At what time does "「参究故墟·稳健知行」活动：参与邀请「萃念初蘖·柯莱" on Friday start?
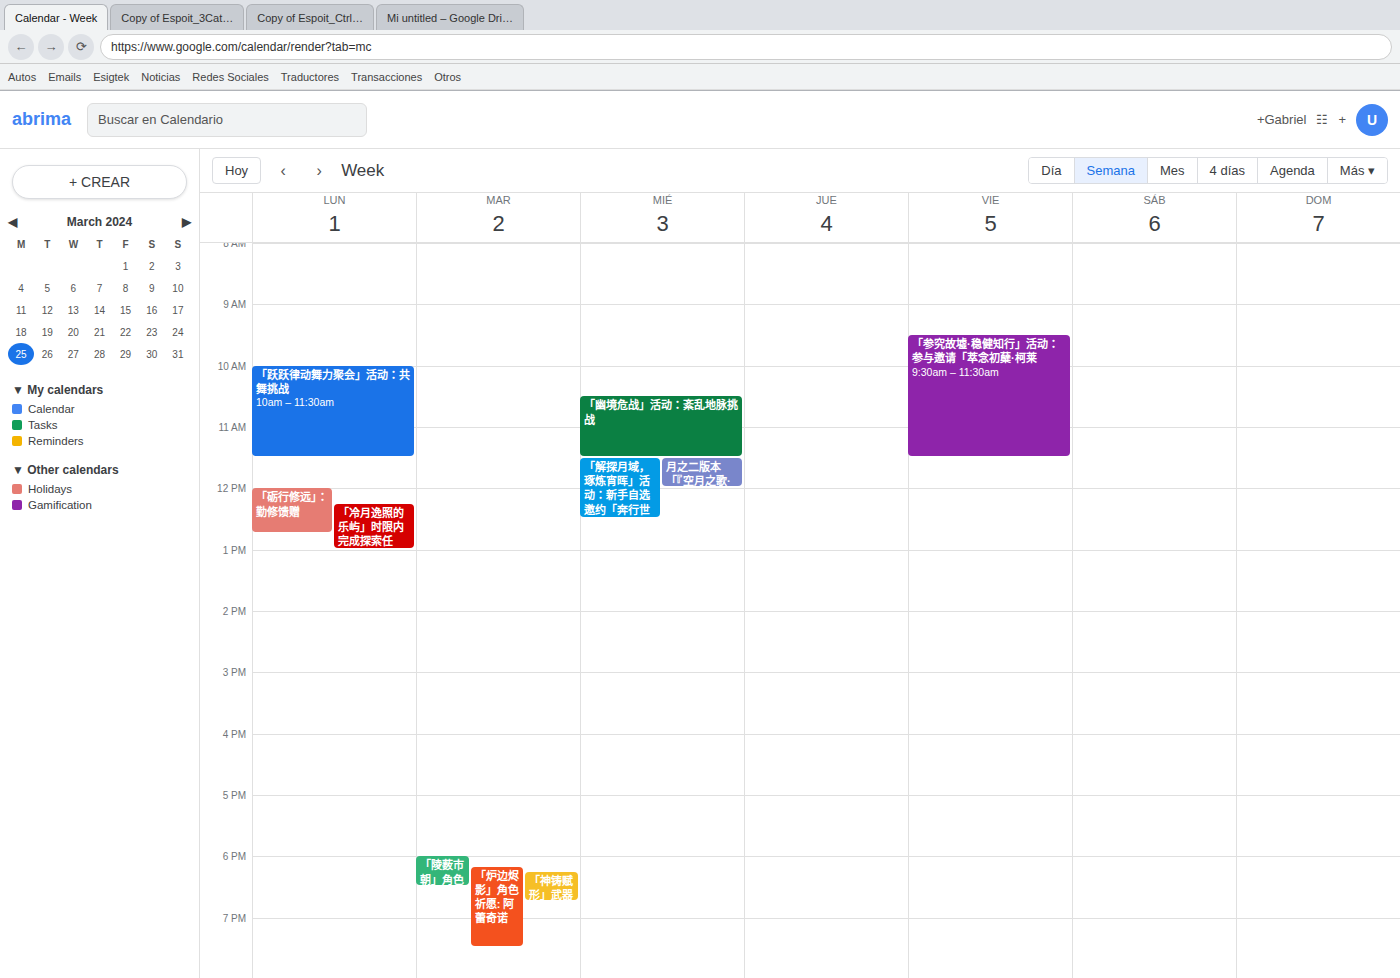
9:30 AM